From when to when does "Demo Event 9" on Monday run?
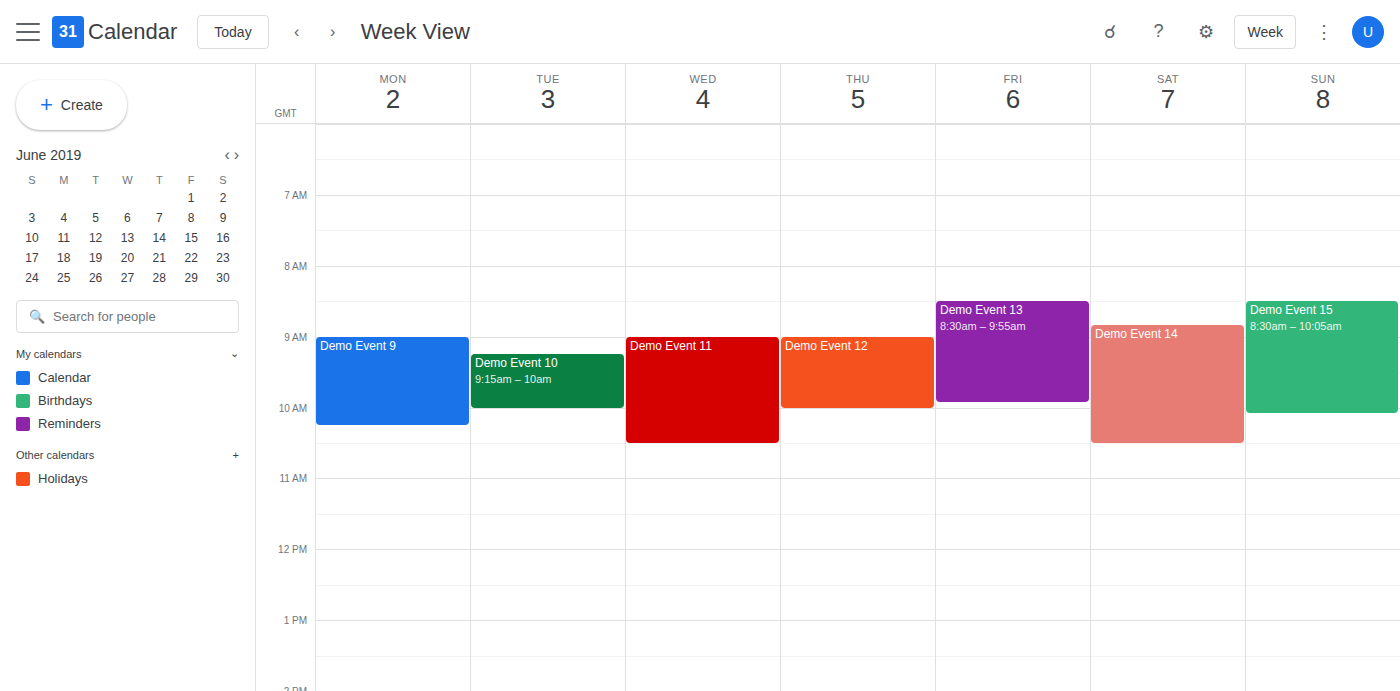
9:00 AM to 10:15 AM